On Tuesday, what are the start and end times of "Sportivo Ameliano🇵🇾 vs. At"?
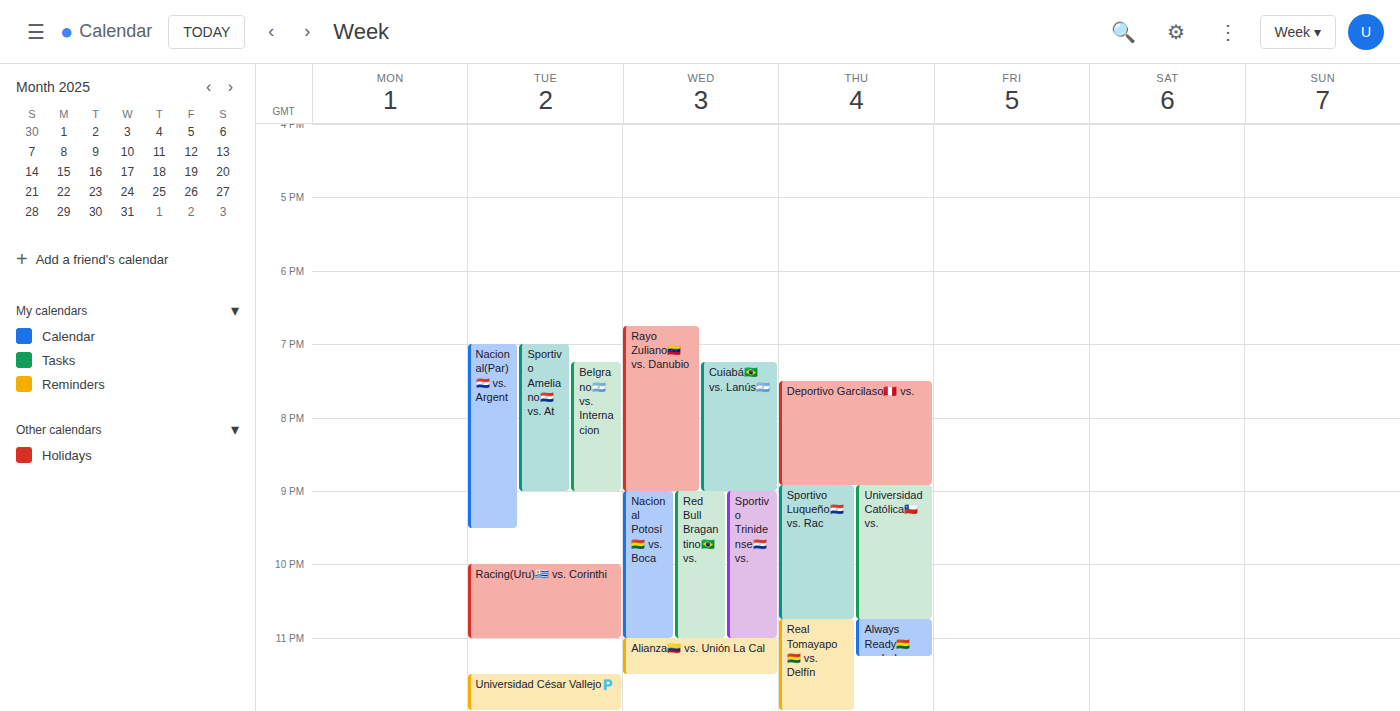
7:00 PM to 9:00 PM